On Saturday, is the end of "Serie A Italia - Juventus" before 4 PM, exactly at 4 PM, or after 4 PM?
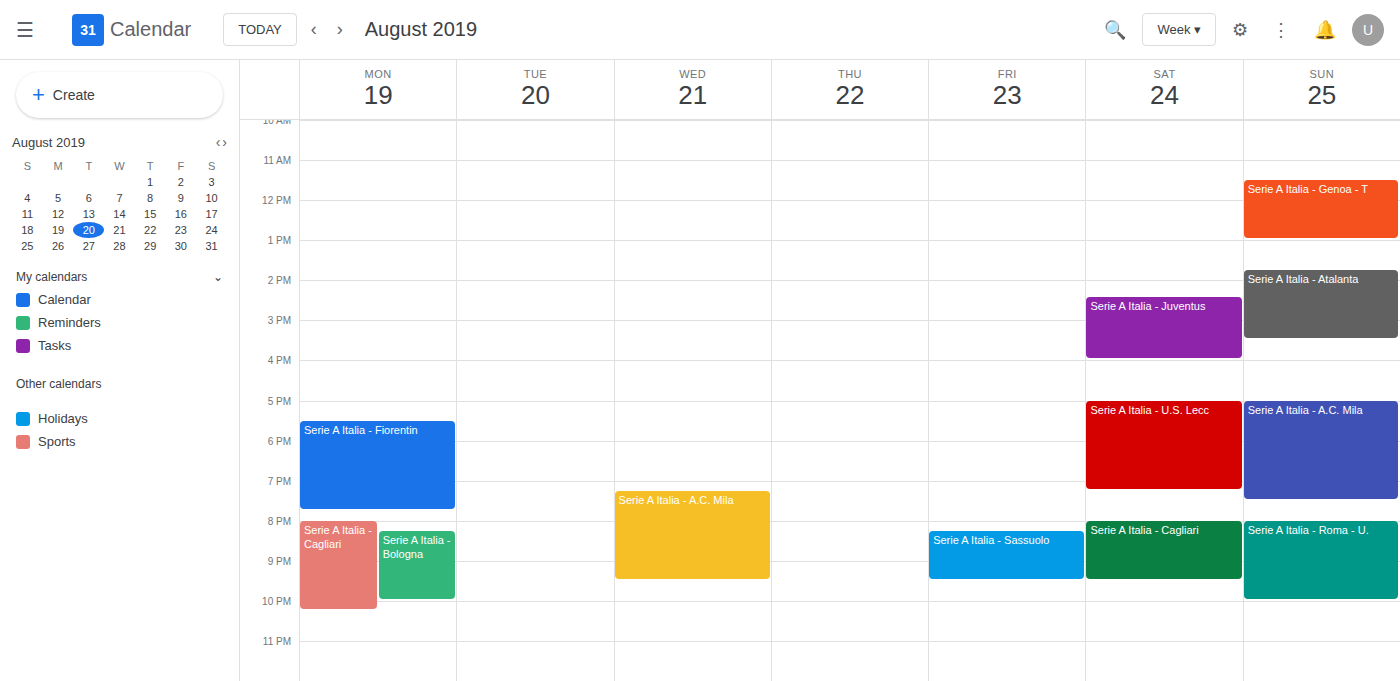
4:00 PM -- exactly at 4 PM, on the 4 PM line.